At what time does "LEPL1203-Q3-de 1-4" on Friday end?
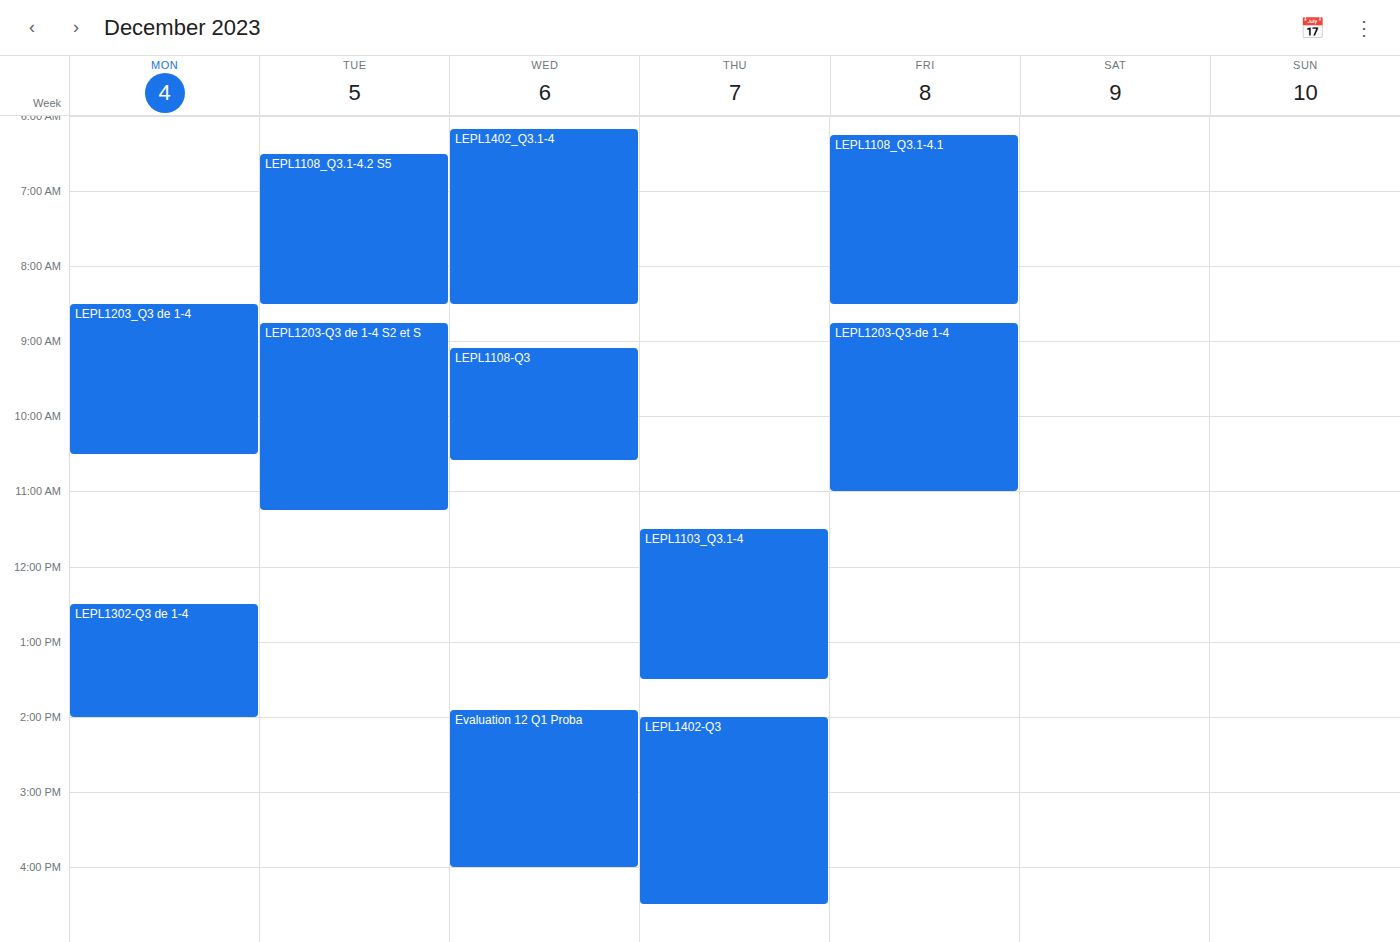
11:00 AM